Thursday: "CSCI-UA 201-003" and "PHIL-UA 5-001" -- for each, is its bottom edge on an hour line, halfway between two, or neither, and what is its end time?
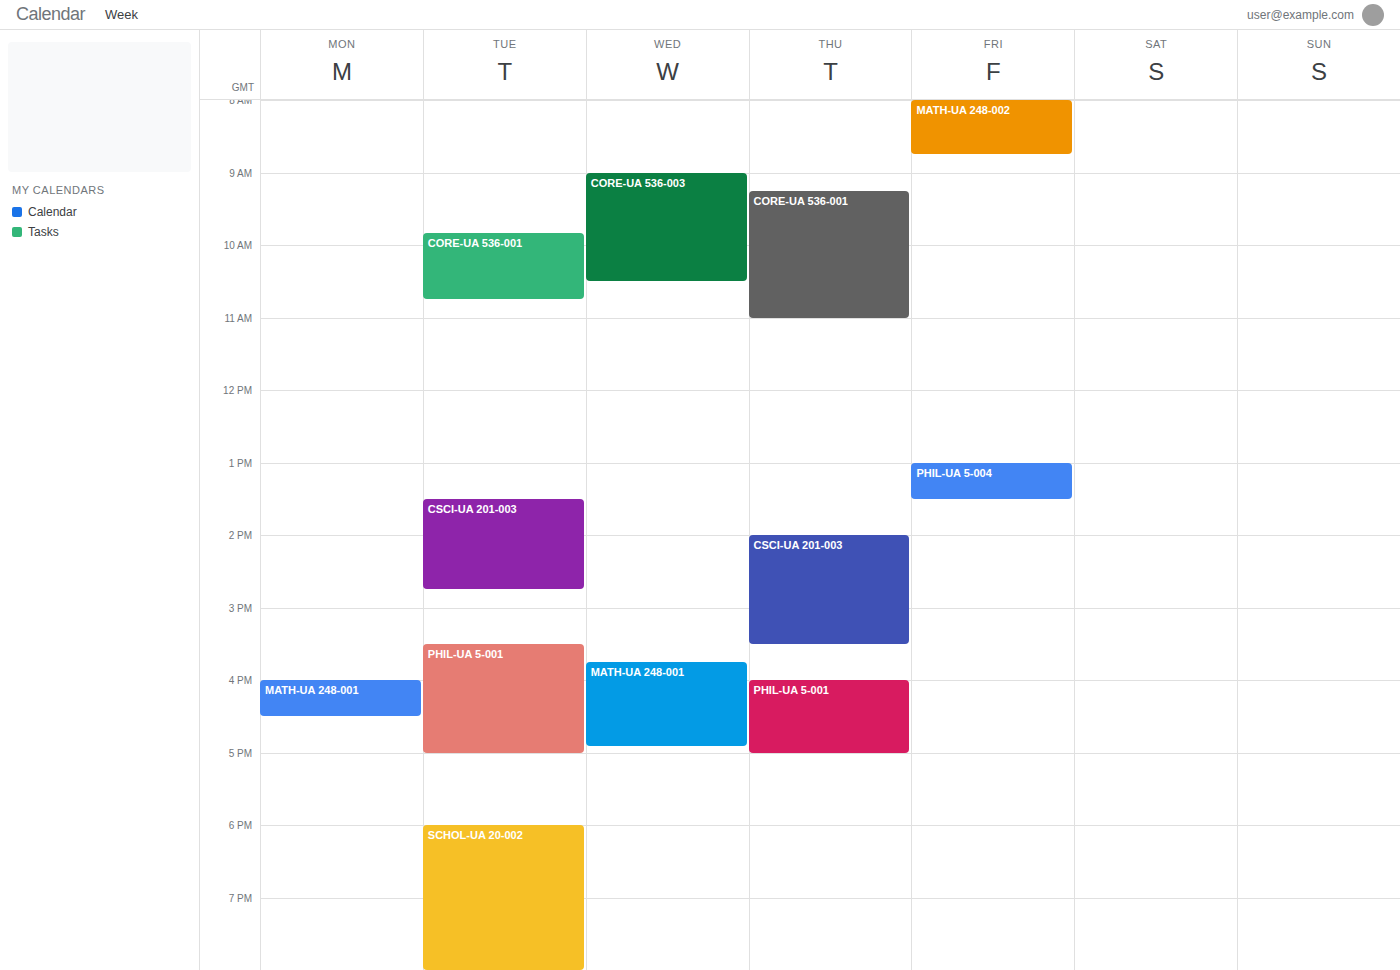
"CSCI-UA 201-003": 3:30 PM, halfway between the 3 PM and 4 PM lines. "PHIL-UA 5-001": 5:00 PM, exactly on the 5 PM line.